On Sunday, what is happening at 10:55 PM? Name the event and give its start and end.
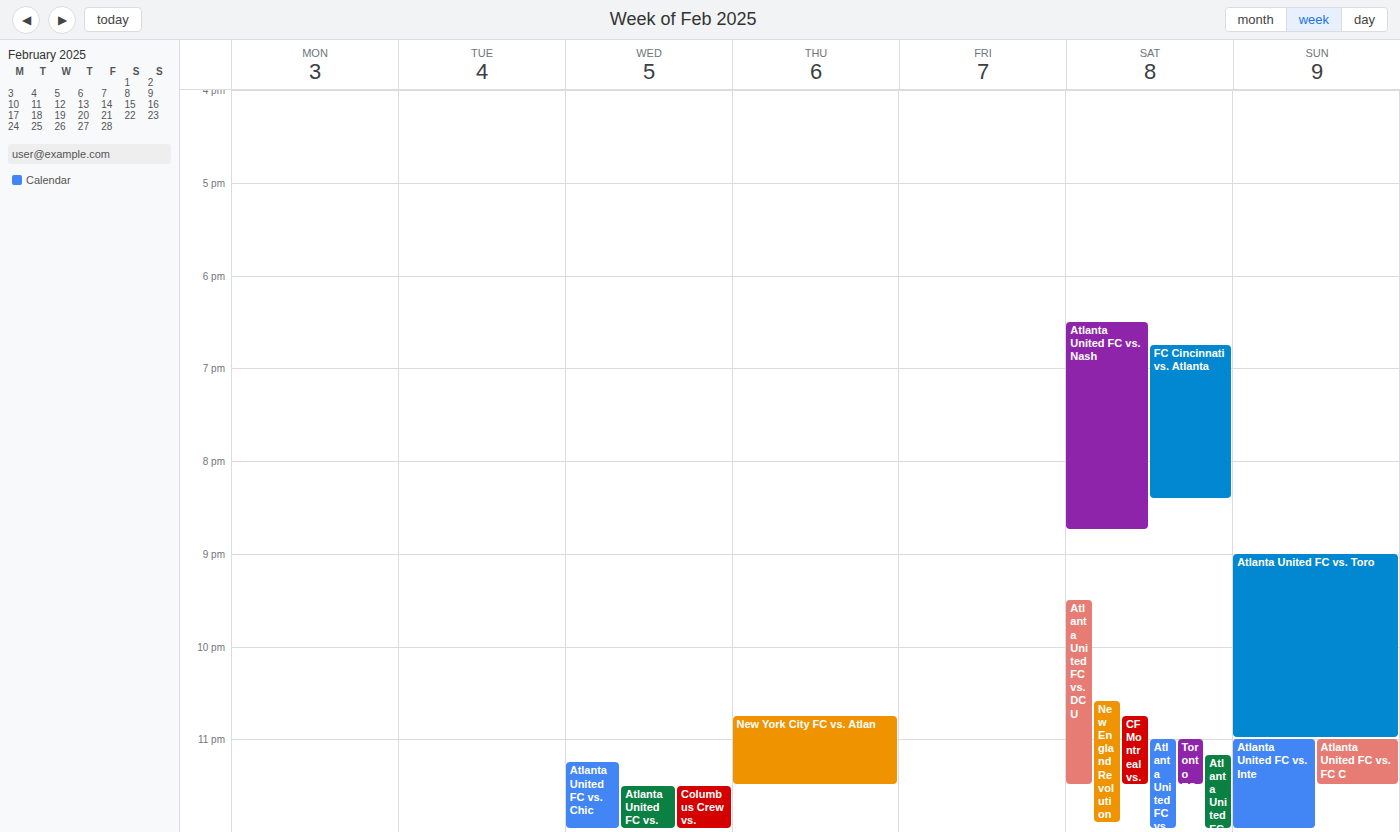
"Atlanta United FC vs. Toro", 9:00 PM to 11:00 PM